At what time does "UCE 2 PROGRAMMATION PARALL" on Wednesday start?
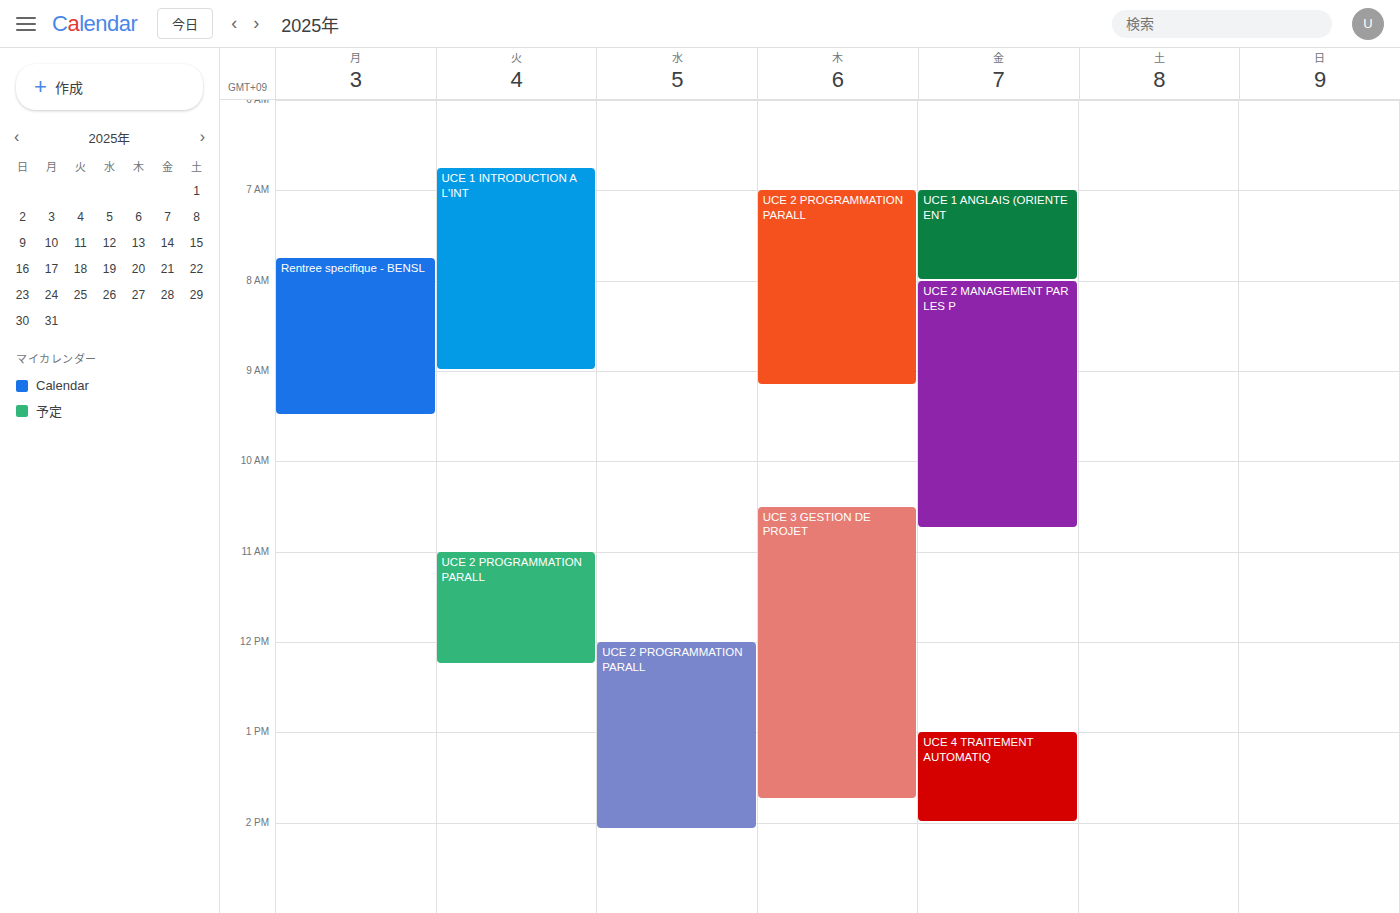
12:00 PM